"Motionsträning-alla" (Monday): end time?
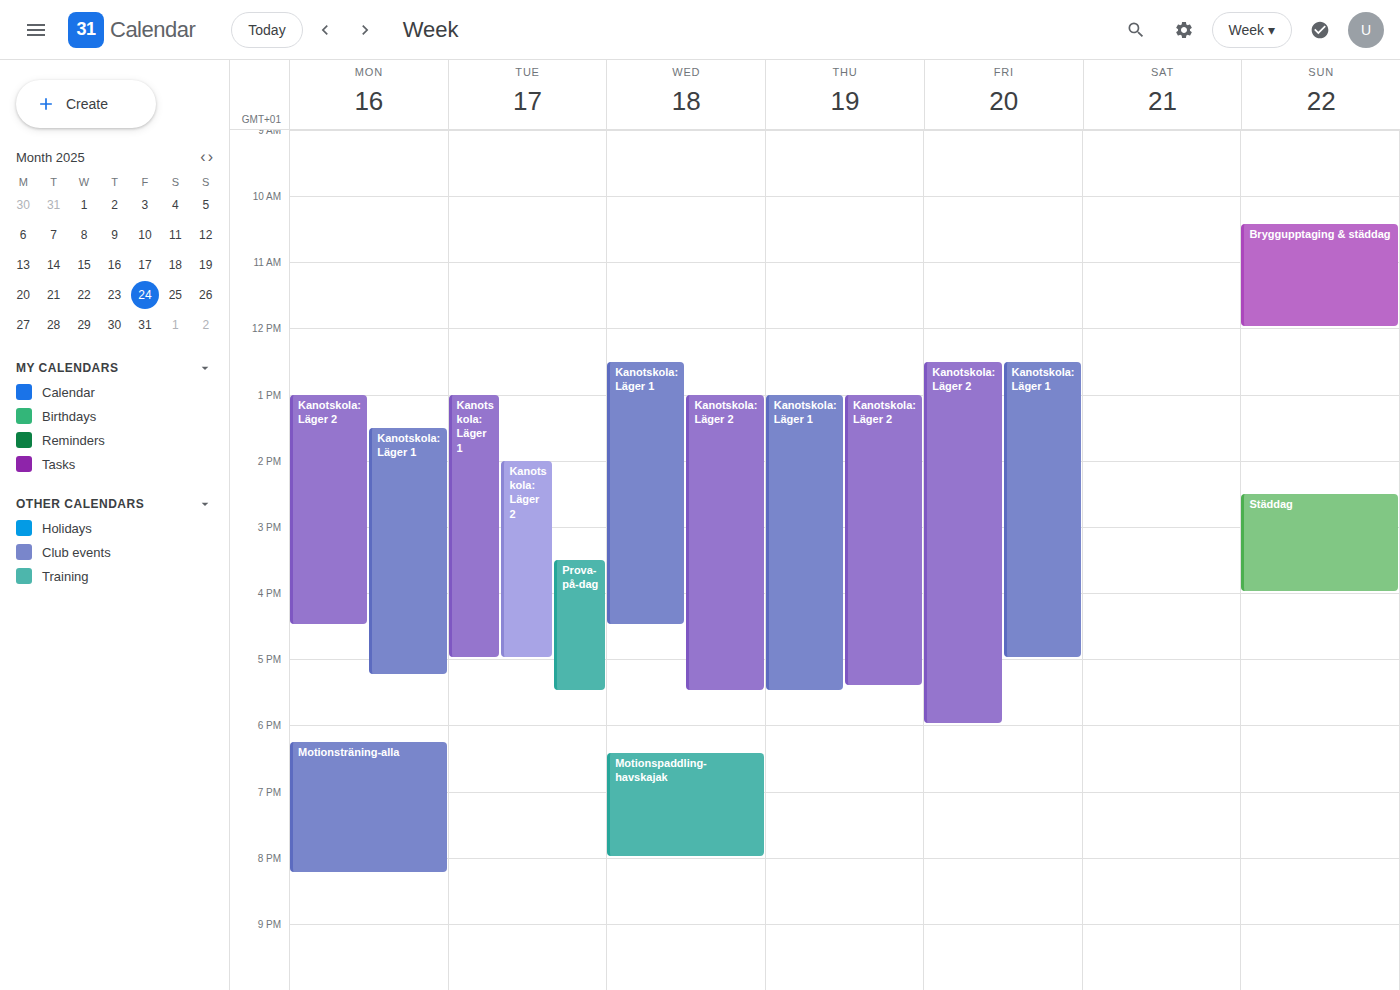
8:15 PM